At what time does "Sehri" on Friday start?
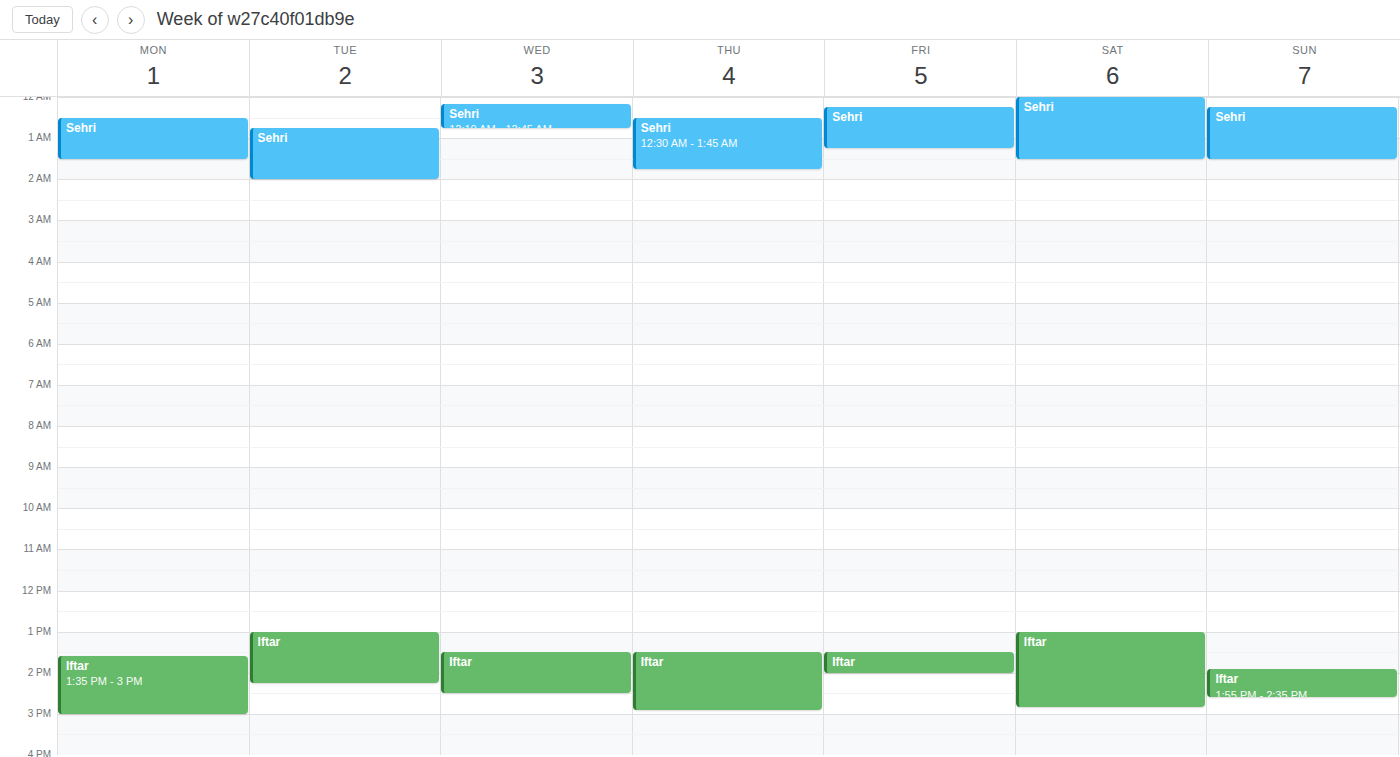
00:15